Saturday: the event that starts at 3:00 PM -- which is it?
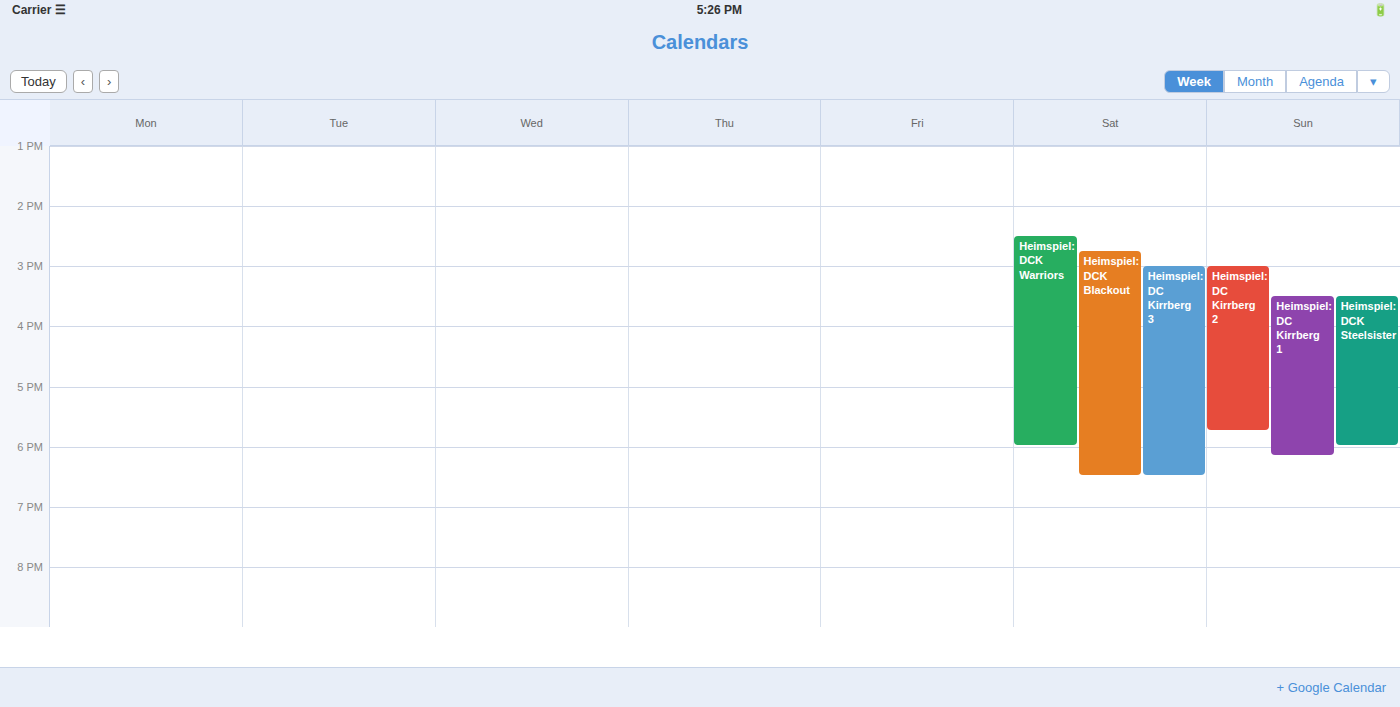
"Heimspiel: DC Kirrberg 3"